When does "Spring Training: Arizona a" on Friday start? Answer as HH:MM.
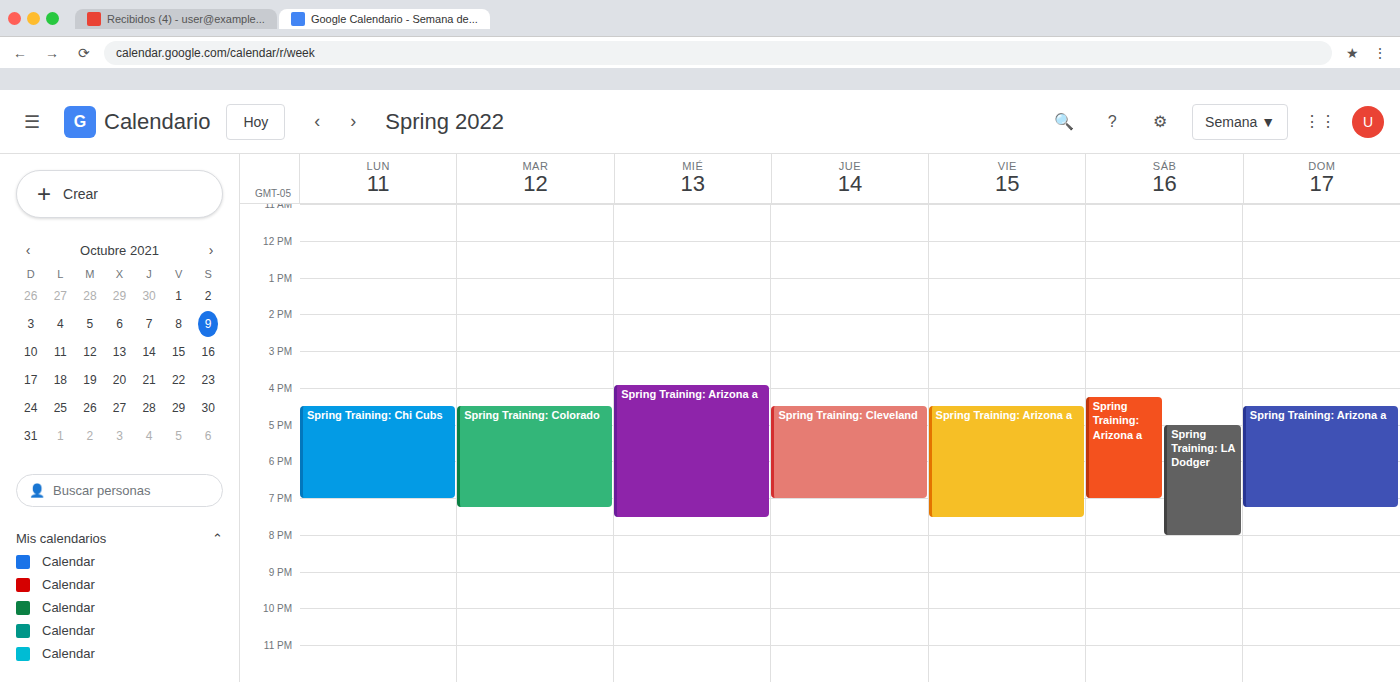
16:30